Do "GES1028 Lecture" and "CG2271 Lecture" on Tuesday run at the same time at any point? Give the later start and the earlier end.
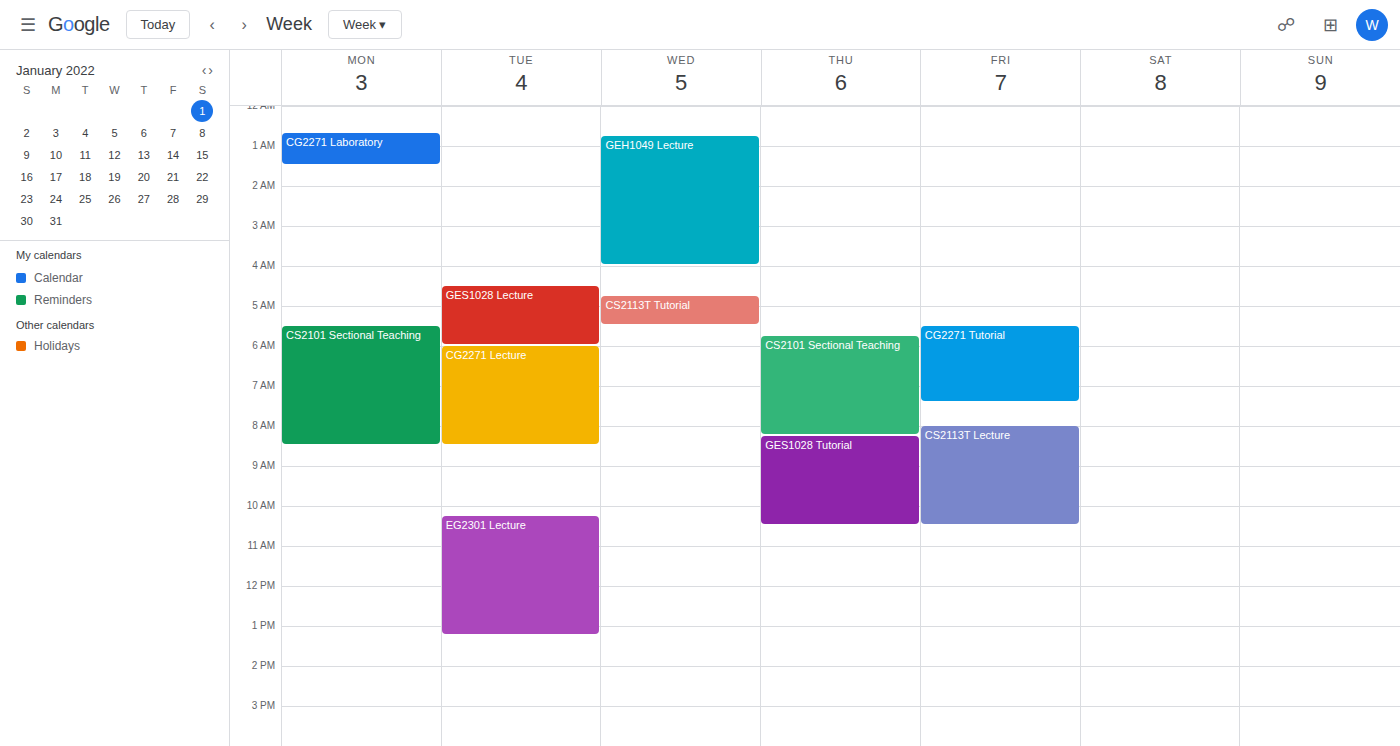
"GES1028 Lecture" ends at 6:00 AM, exactly when "CG2271 Lecture" starts -- they touch but do not overlap.